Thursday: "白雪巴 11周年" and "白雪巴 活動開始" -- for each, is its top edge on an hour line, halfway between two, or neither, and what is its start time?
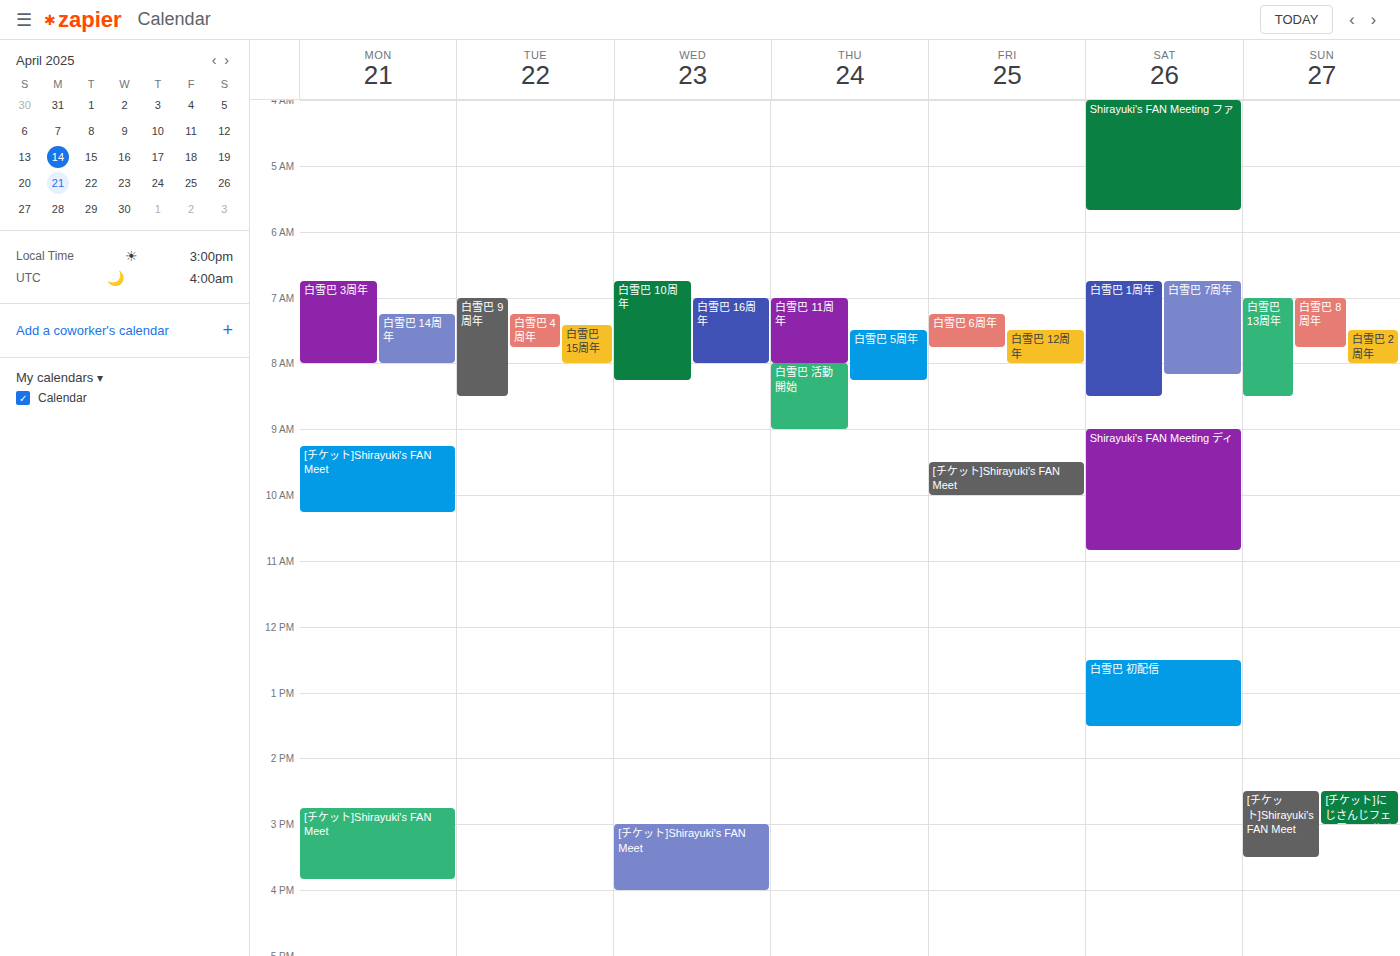
"白雪巴 11周年": 7:00 AM, exactly on the 7 AM line. "白雪巴 活動開始": 8:00 AM, exactly on the 8 AM line.